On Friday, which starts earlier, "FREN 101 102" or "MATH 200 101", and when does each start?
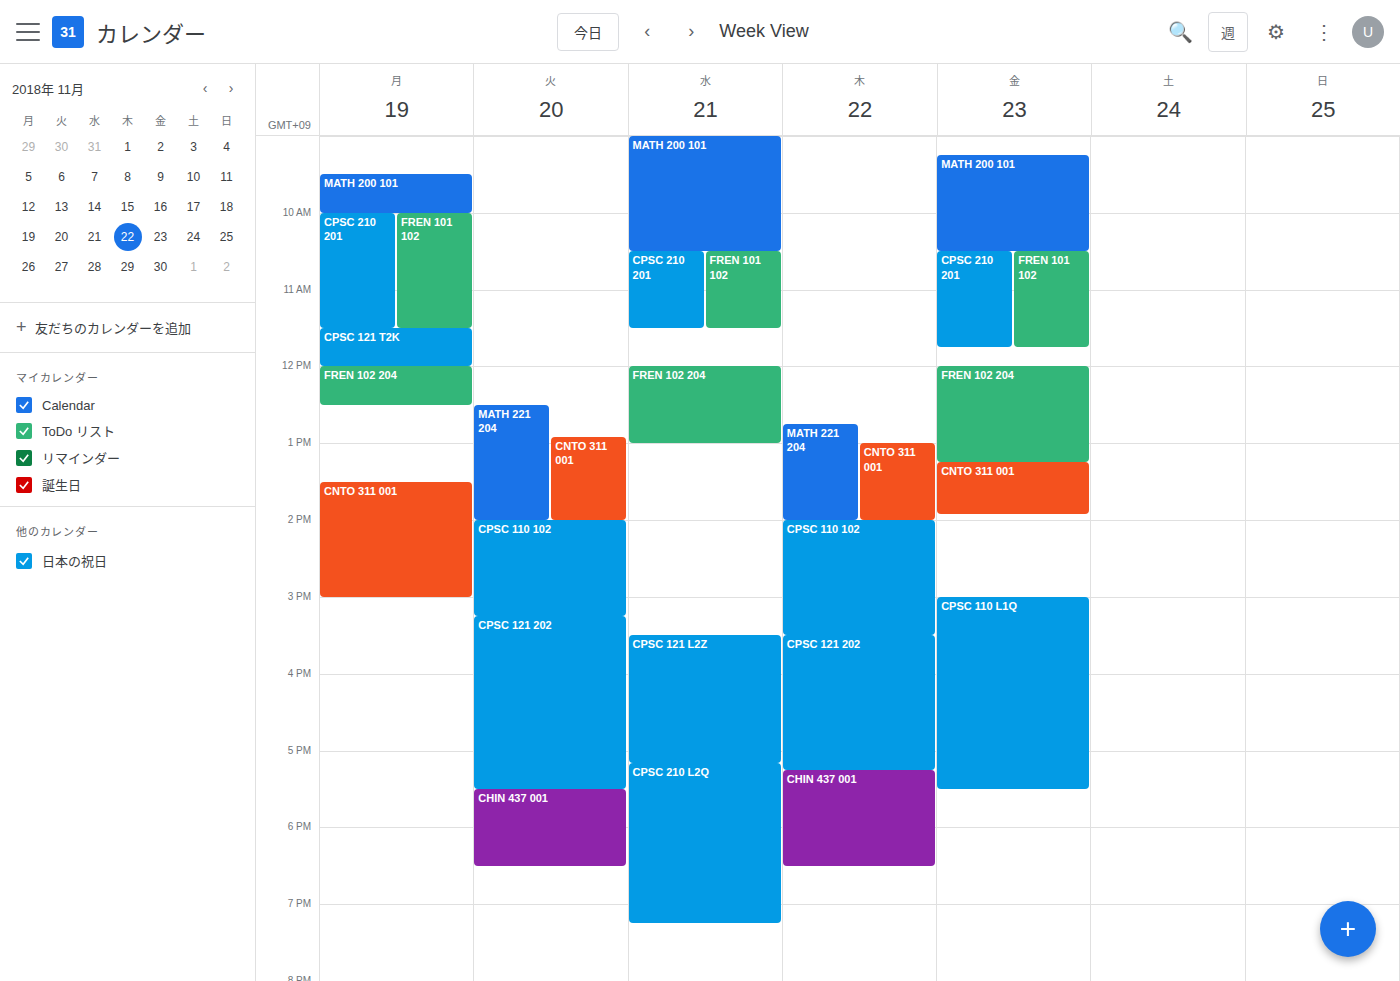
"MATH 200 101" 09:15; "FREN 101 102" 10:30.